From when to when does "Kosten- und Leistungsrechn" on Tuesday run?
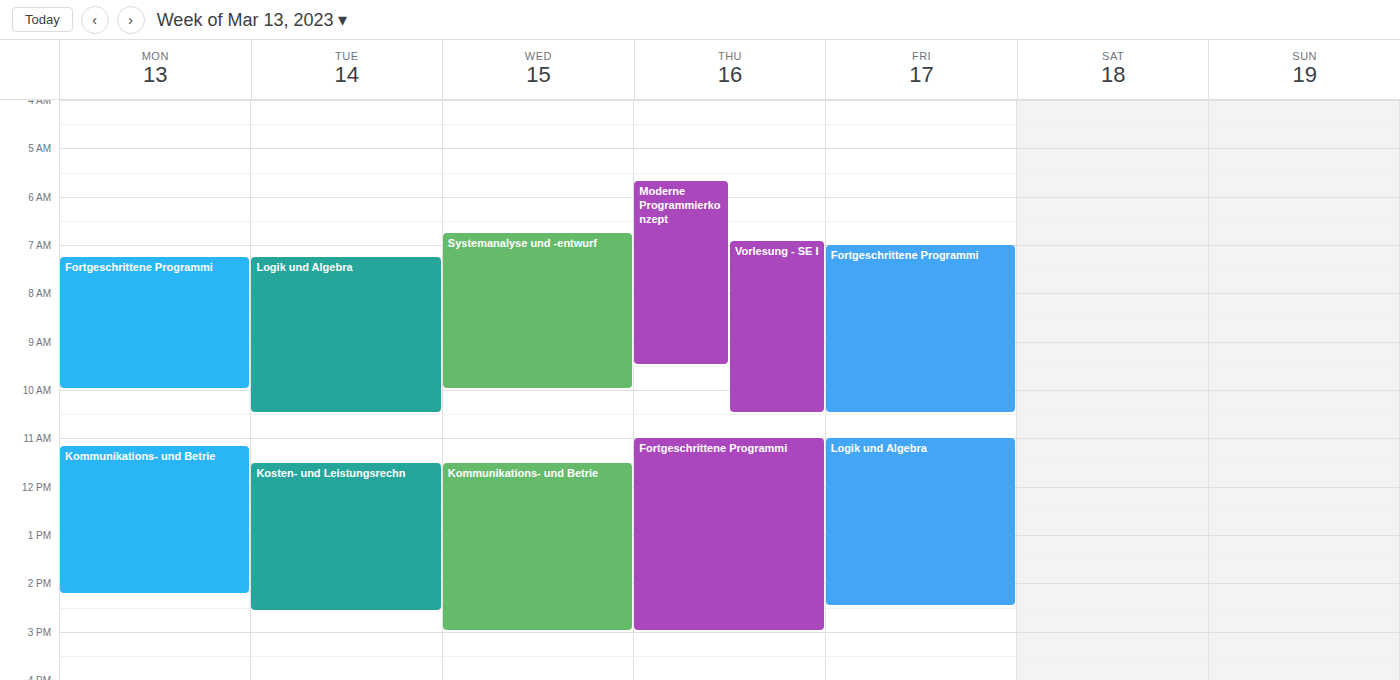
11:30 AM to 2:35 PM